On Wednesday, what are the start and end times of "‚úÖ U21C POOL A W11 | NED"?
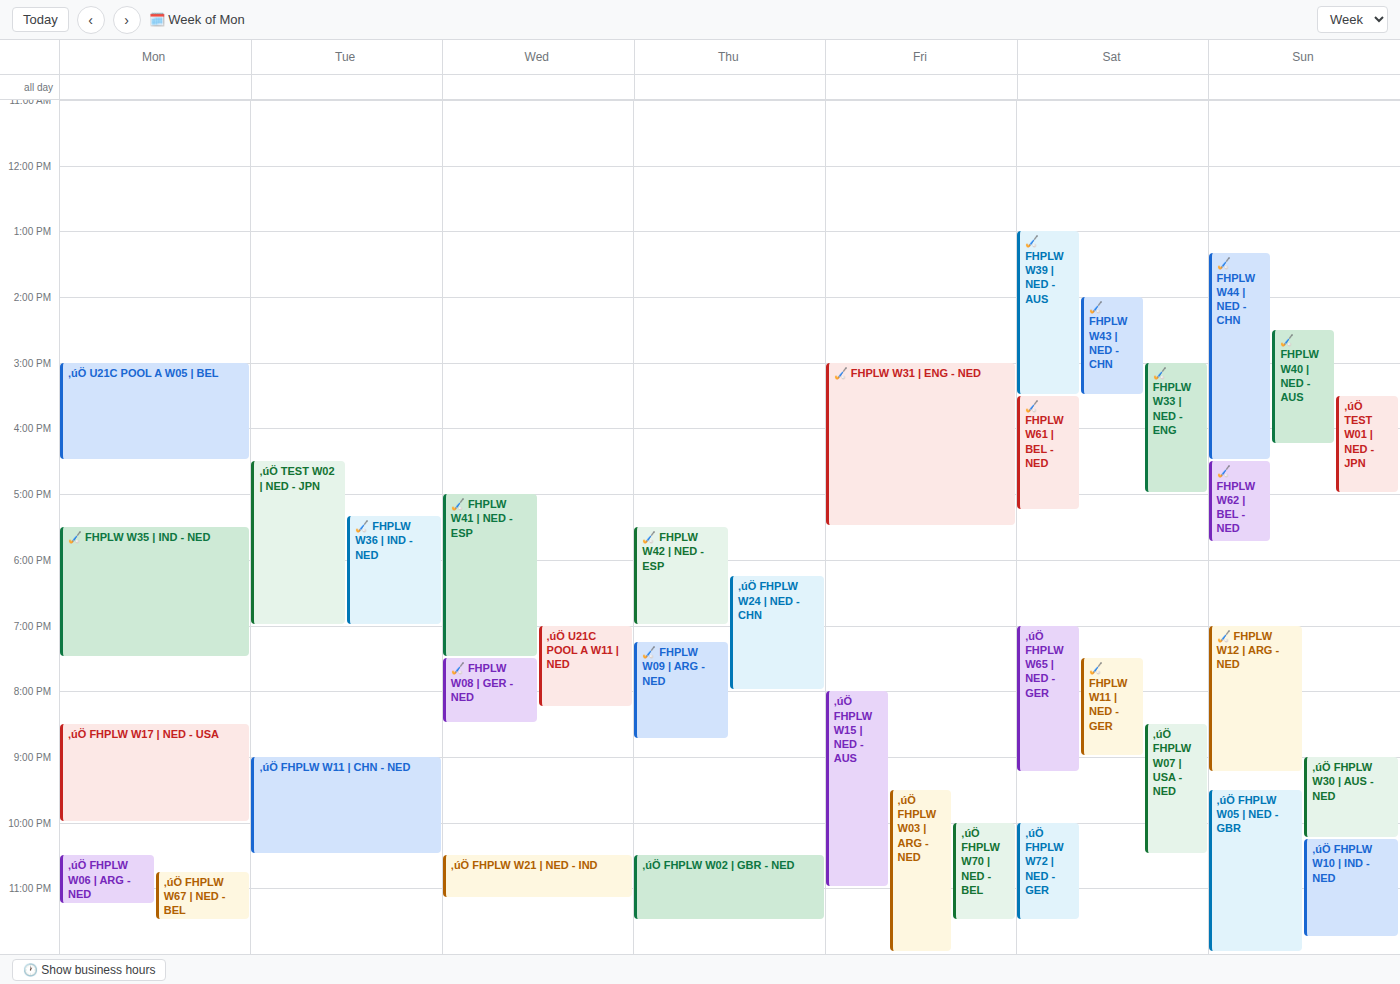
7:00 PM to 8:15 PM